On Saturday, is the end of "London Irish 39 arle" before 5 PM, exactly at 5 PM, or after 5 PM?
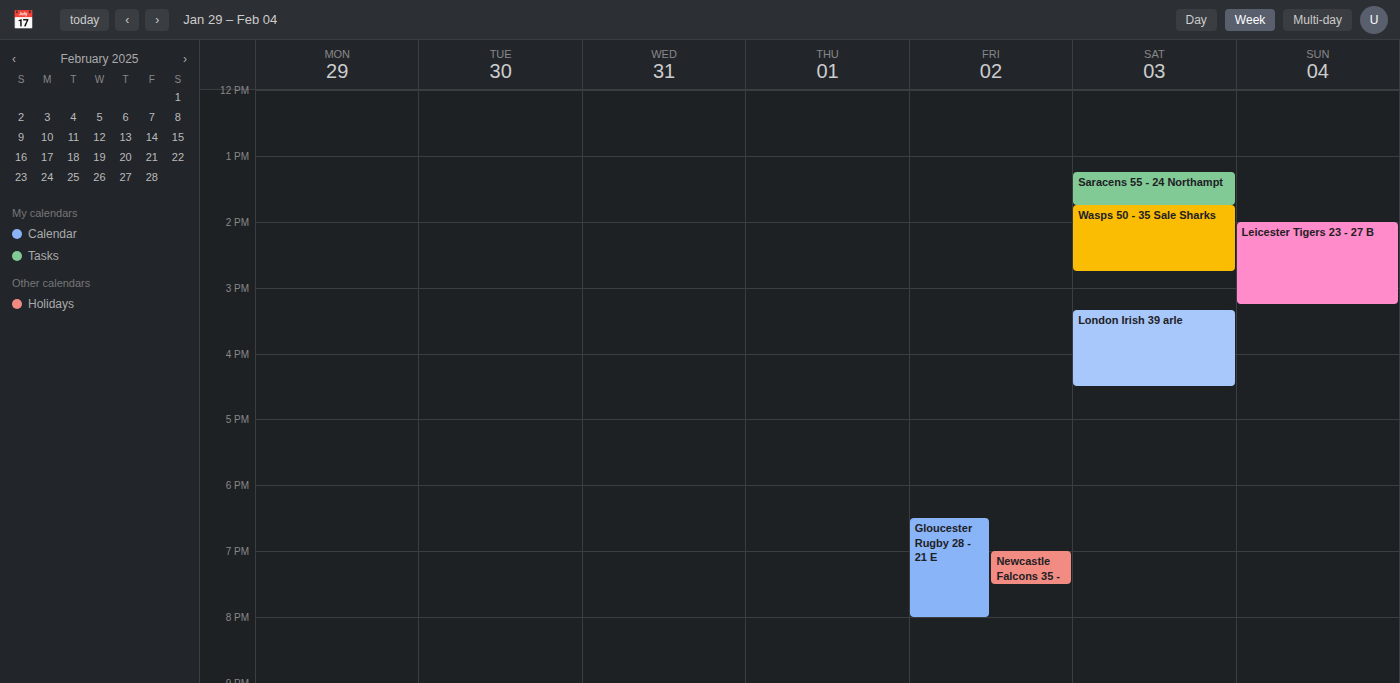
4:30 PM -- before 5 PM, 30 minutes above the 5 PM line.